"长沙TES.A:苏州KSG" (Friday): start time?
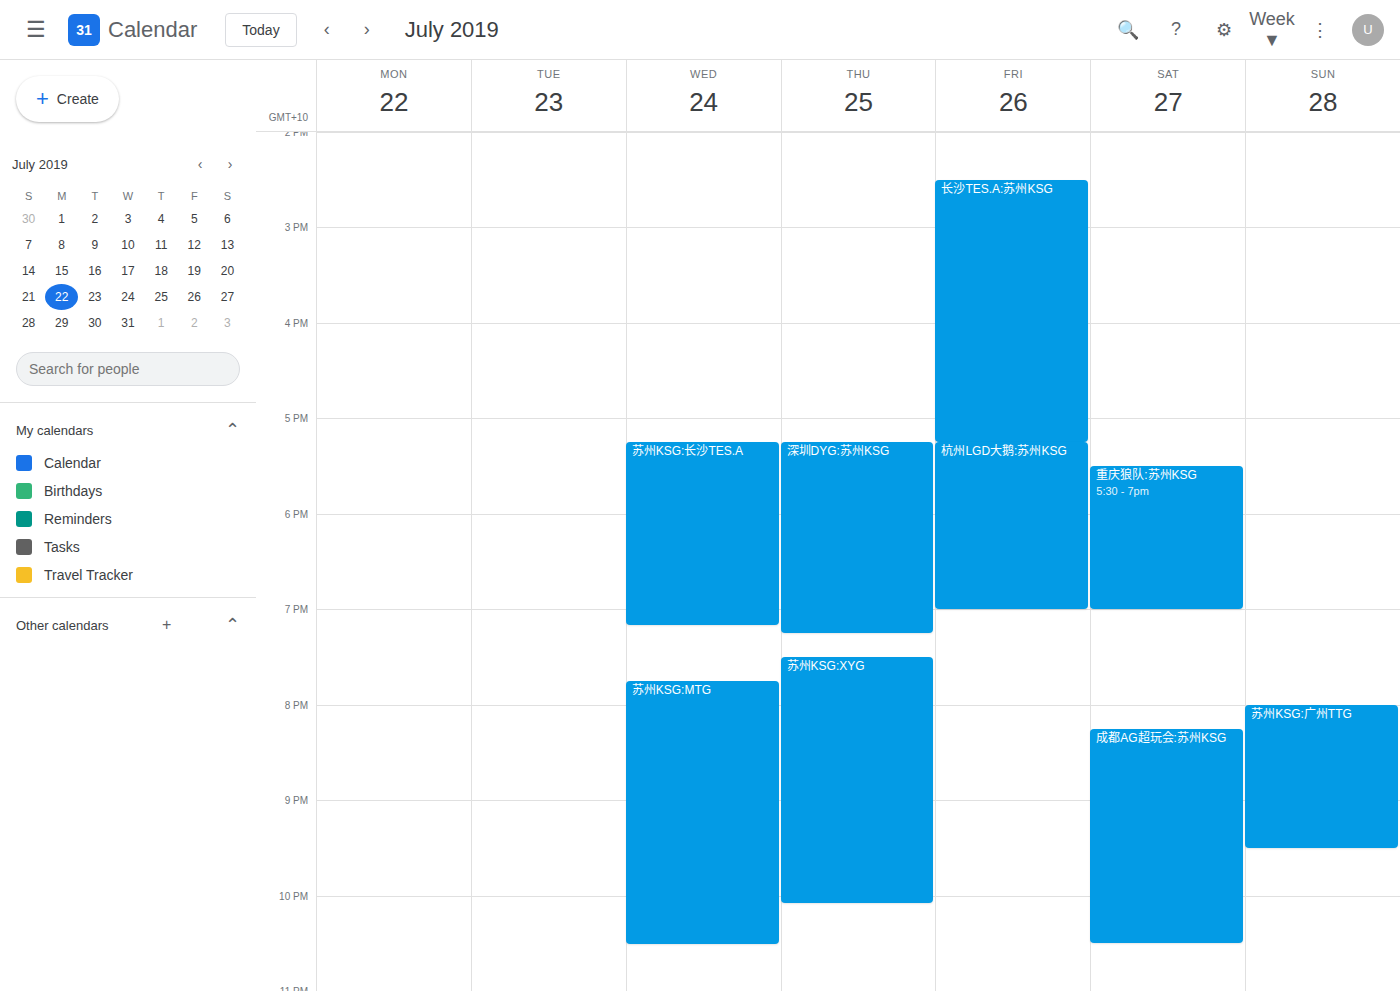
2:30 PM